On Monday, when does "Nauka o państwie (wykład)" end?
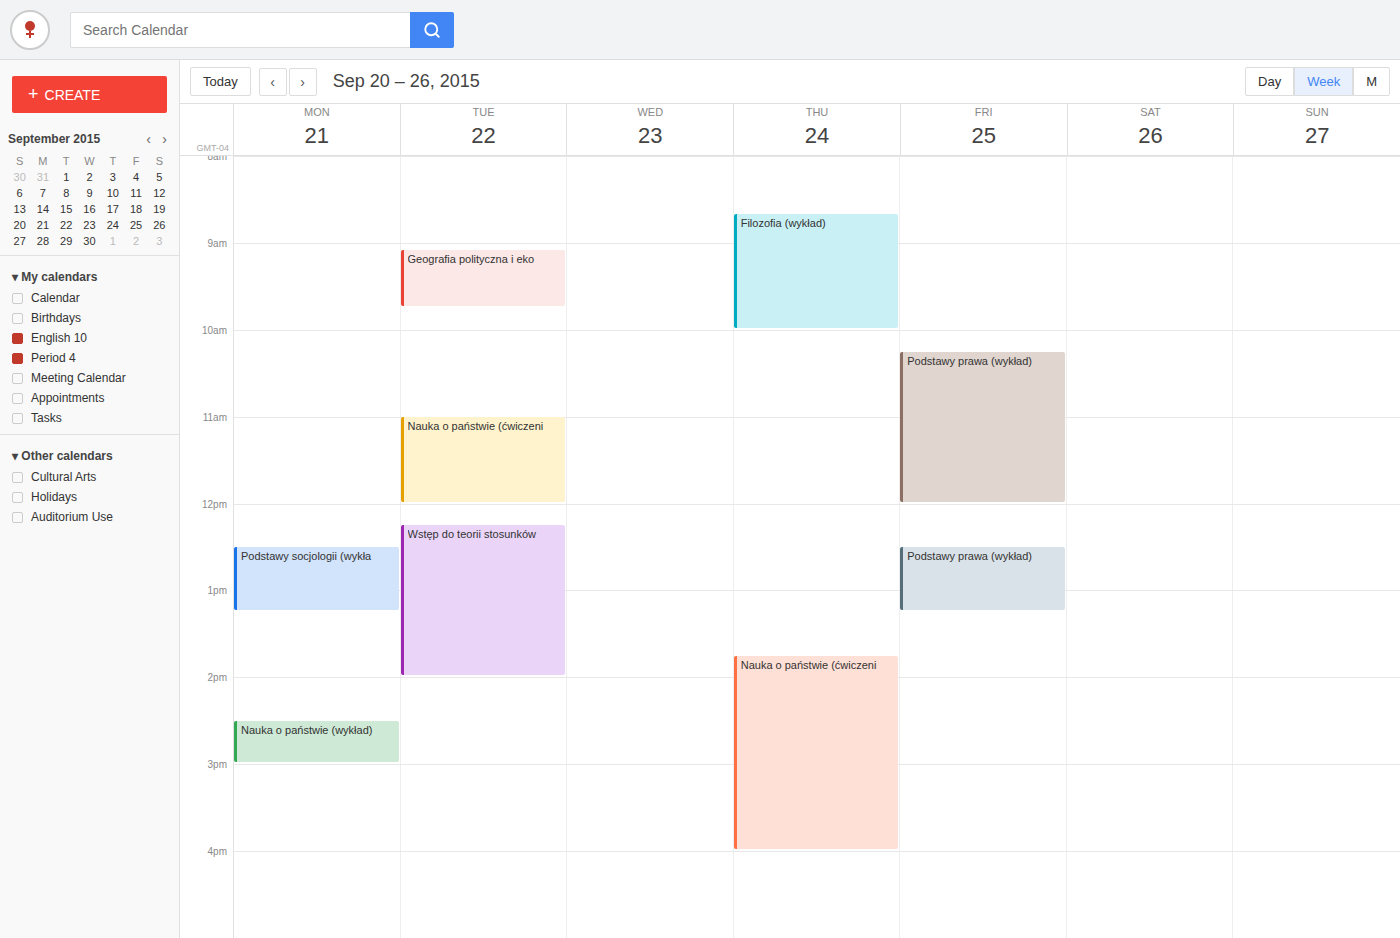
3:00 PM